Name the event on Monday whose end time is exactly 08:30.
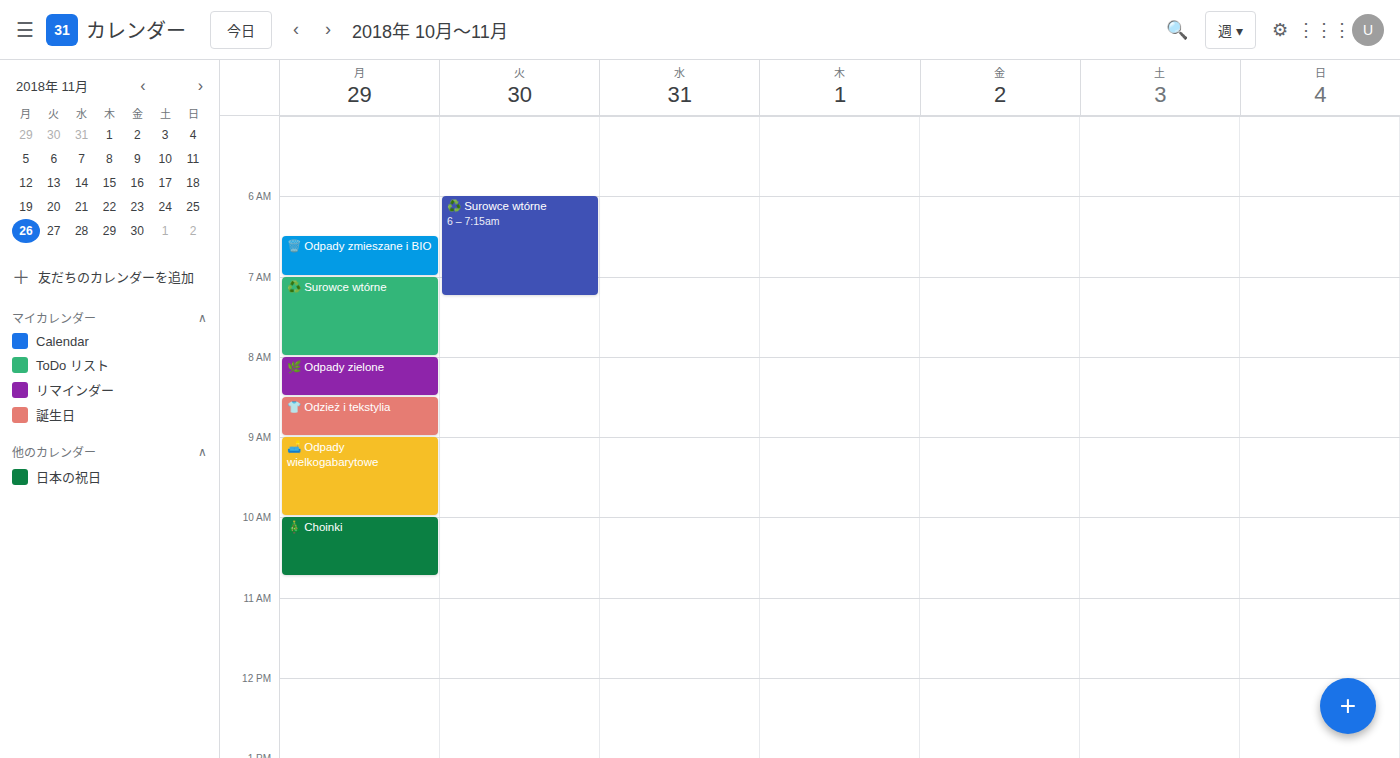
"🌿 Odpady zielone"